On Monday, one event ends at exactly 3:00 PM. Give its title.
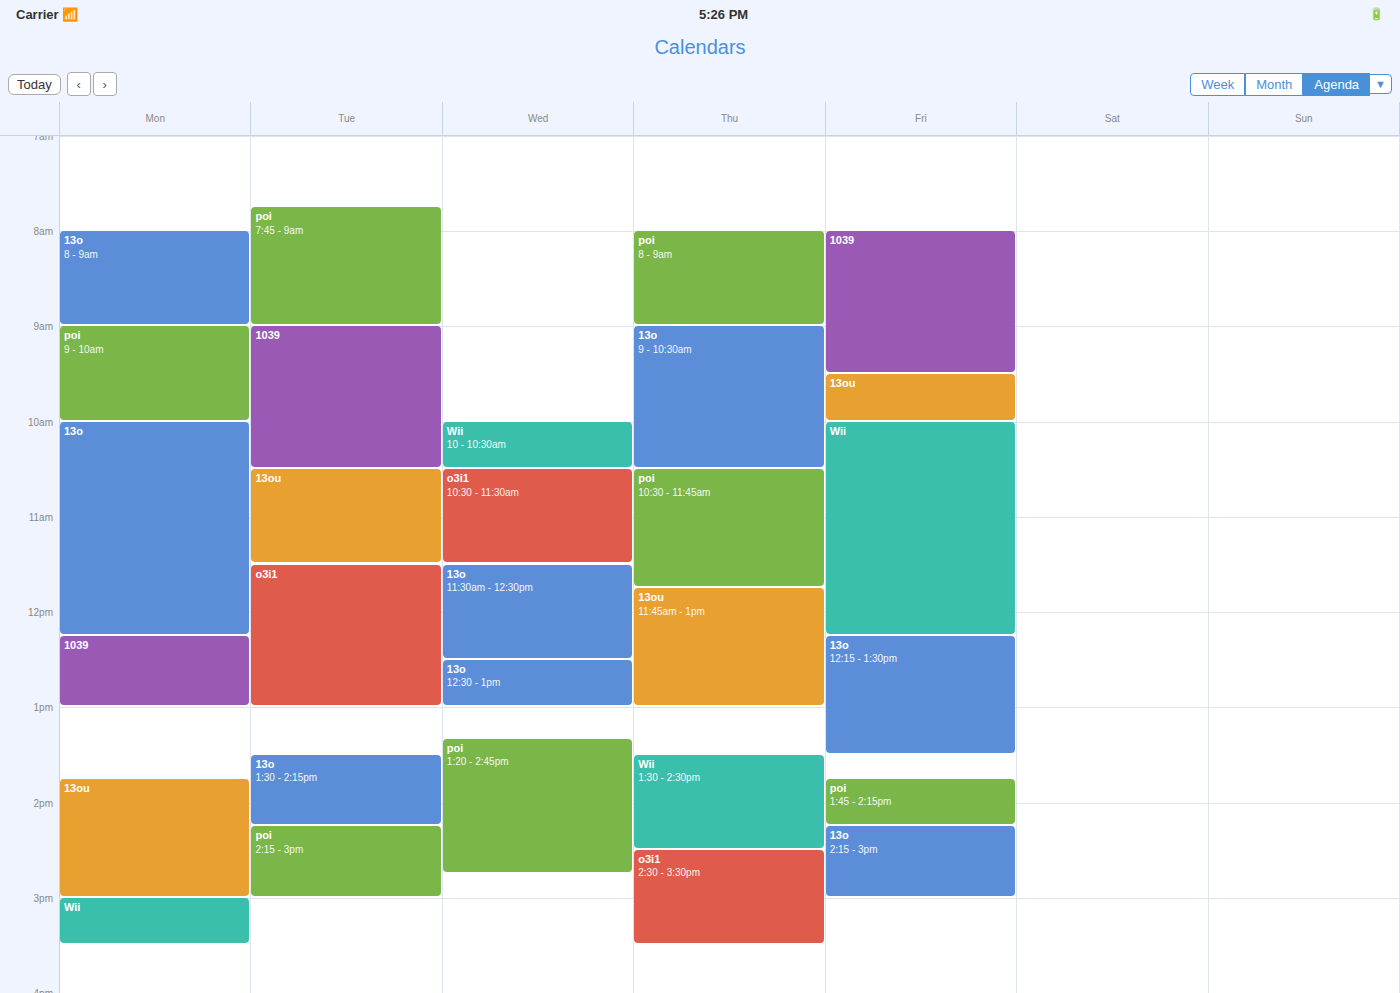
"13ou"